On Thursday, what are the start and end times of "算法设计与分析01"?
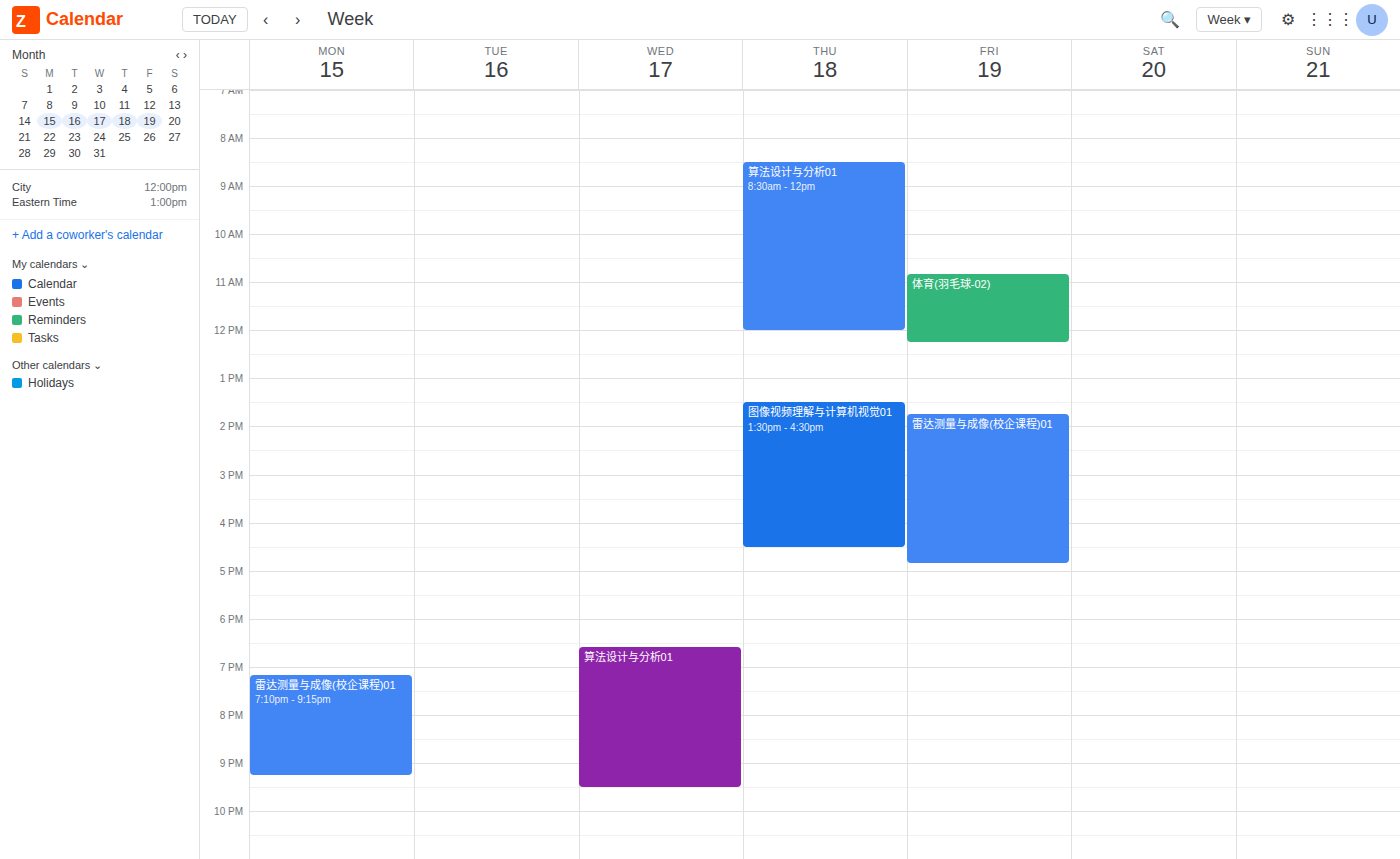
8:30 AM to 12:00 PM